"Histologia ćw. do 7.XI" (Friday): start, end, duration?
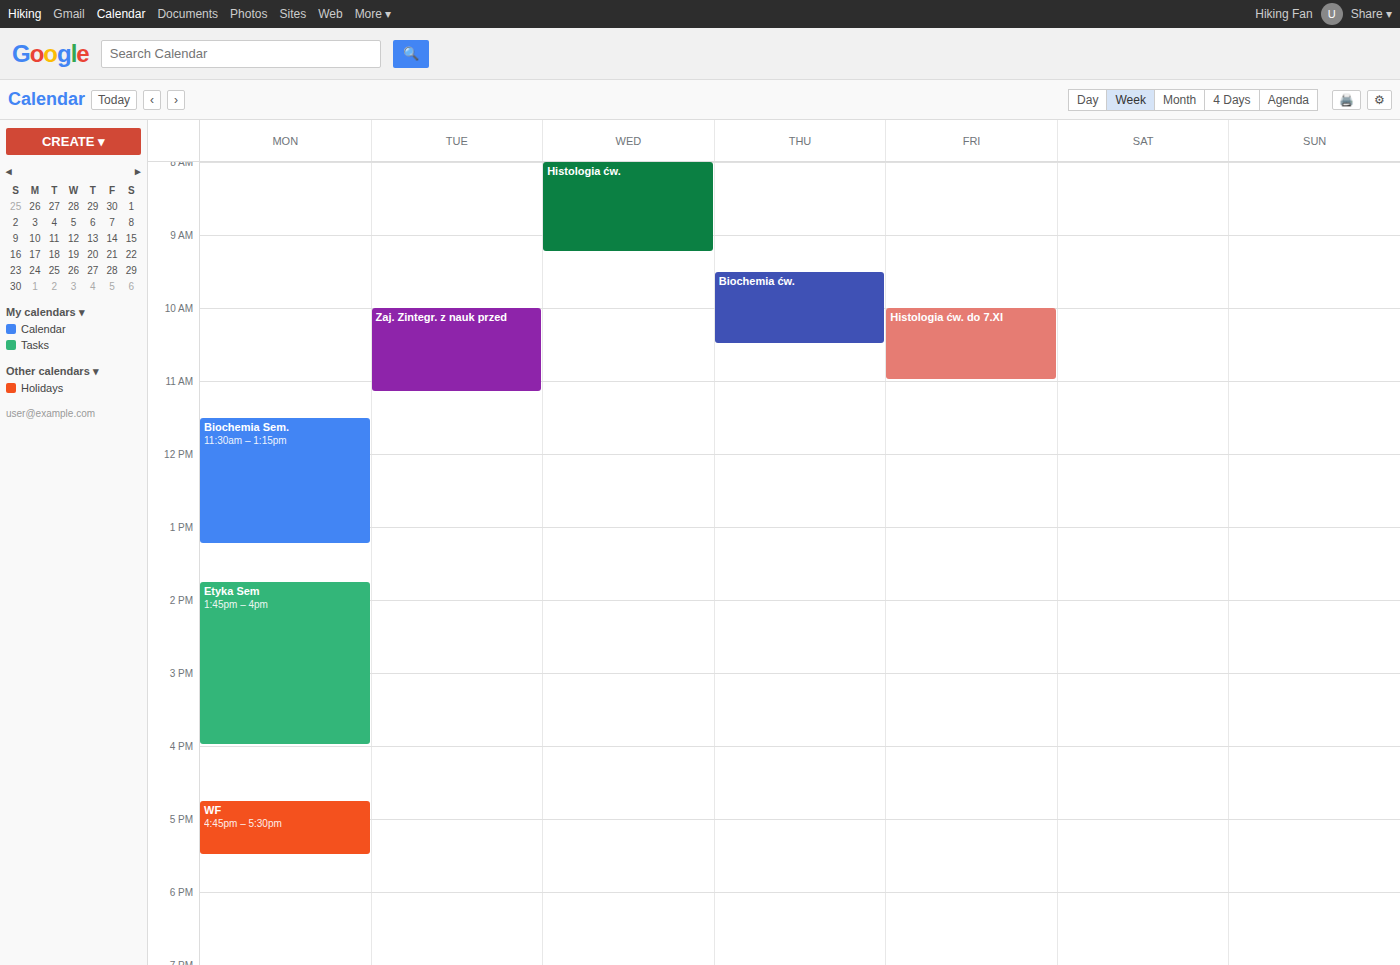
10:00 AM to 11:00 AM, 1 hour